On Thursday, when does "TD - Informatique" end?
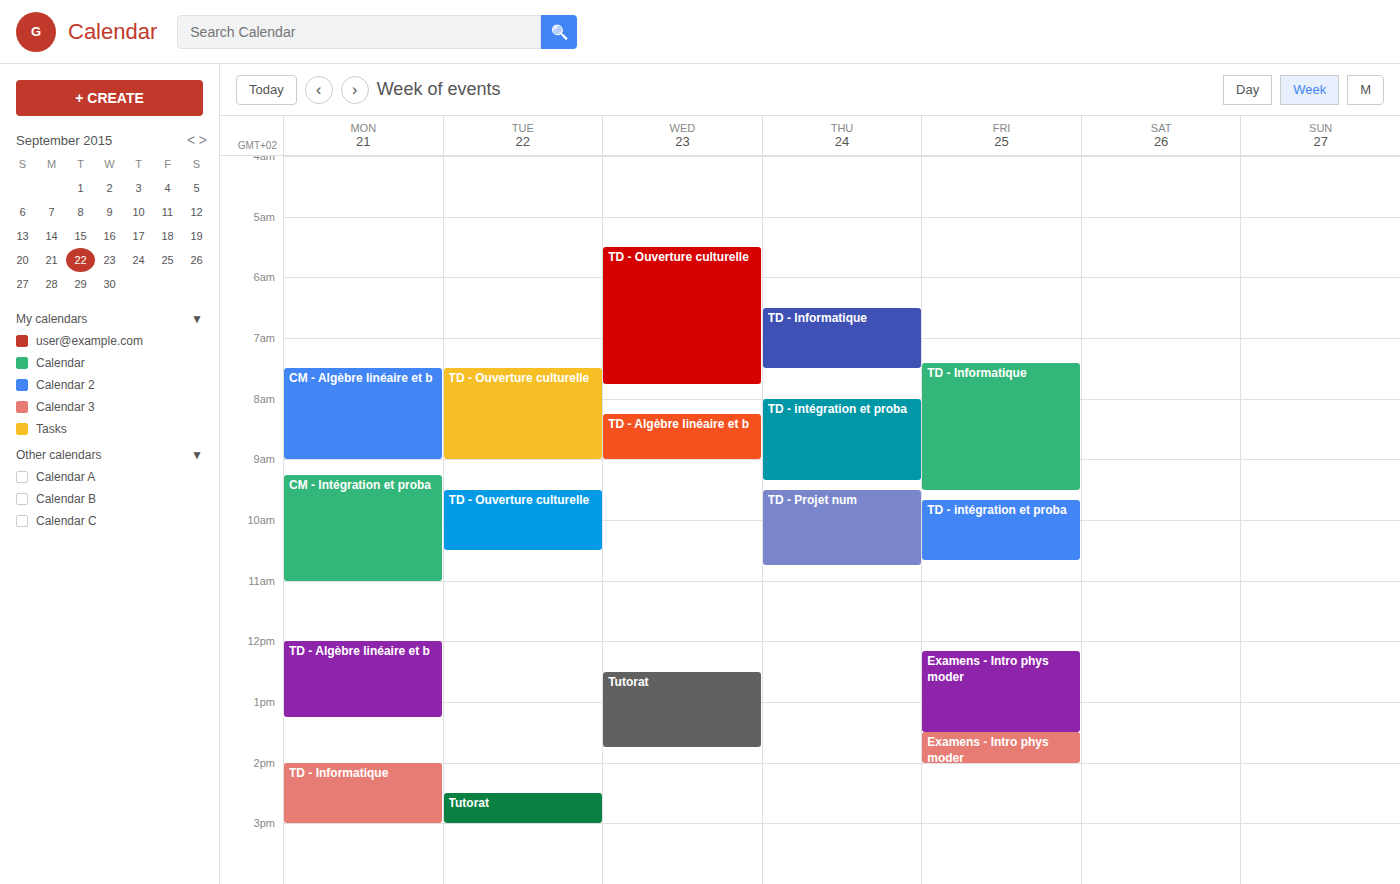
7:30 AM